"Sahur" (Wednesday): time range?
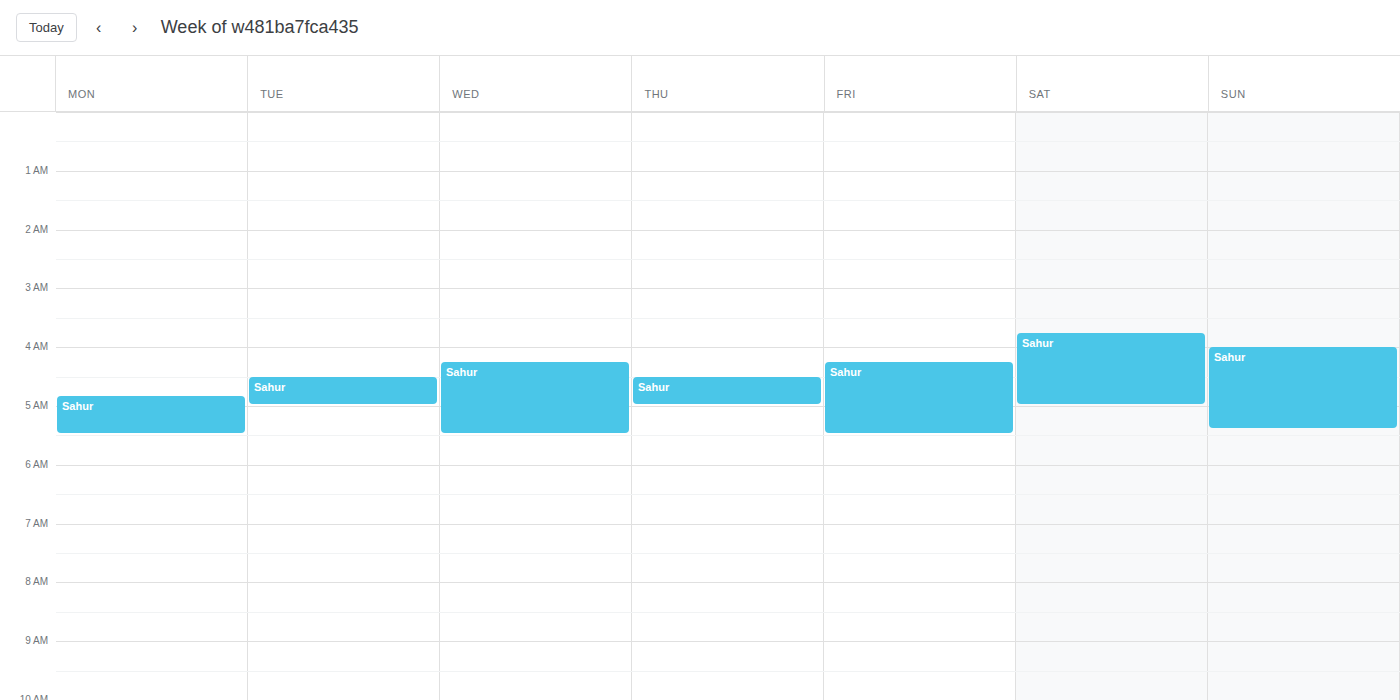
4:15 AM to 5:30 AM